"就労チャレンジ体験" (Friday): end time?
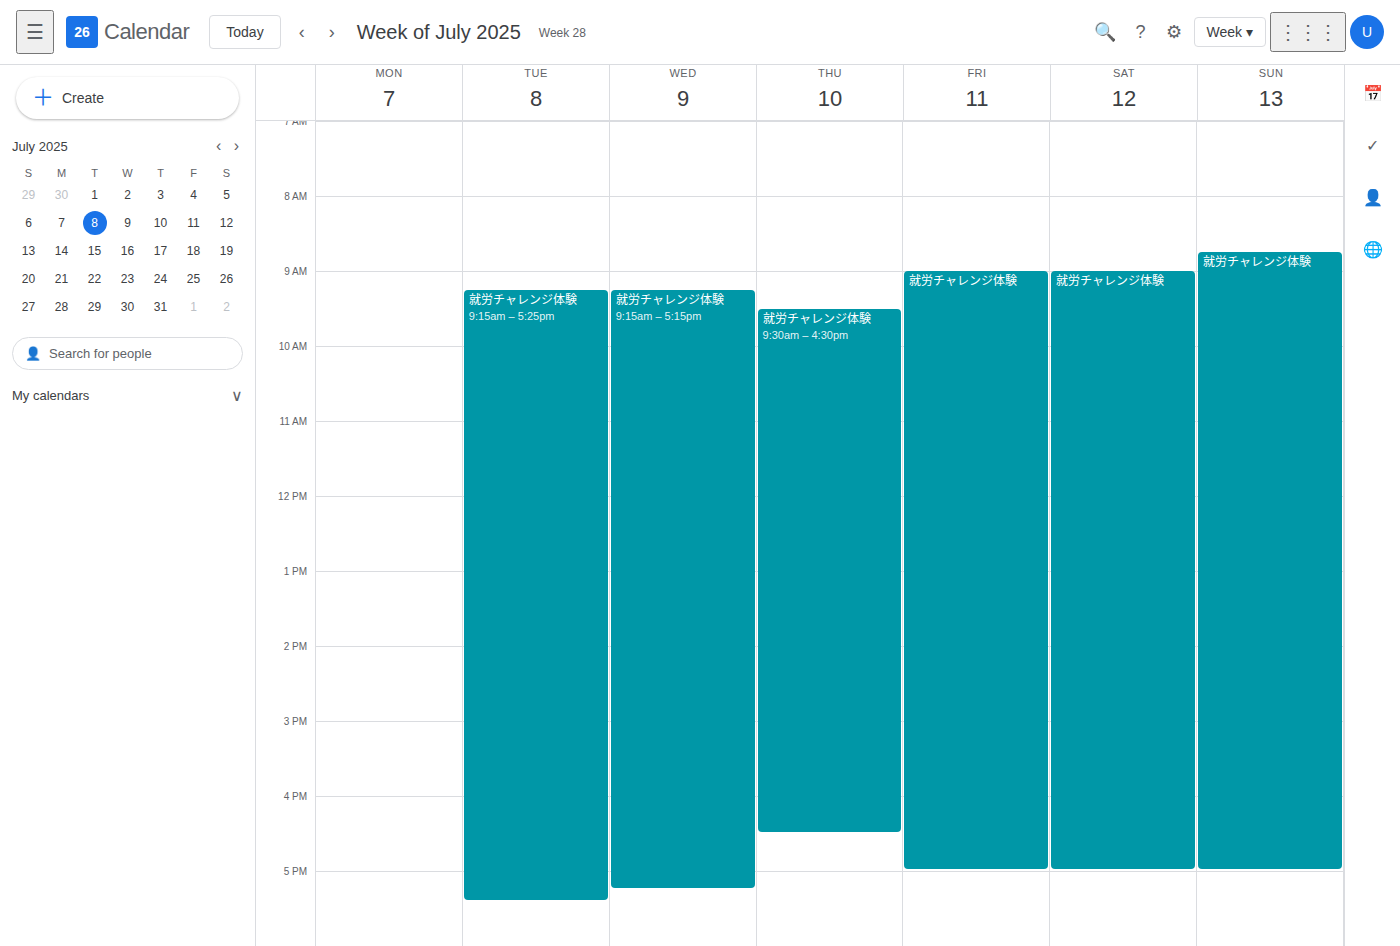
17:00